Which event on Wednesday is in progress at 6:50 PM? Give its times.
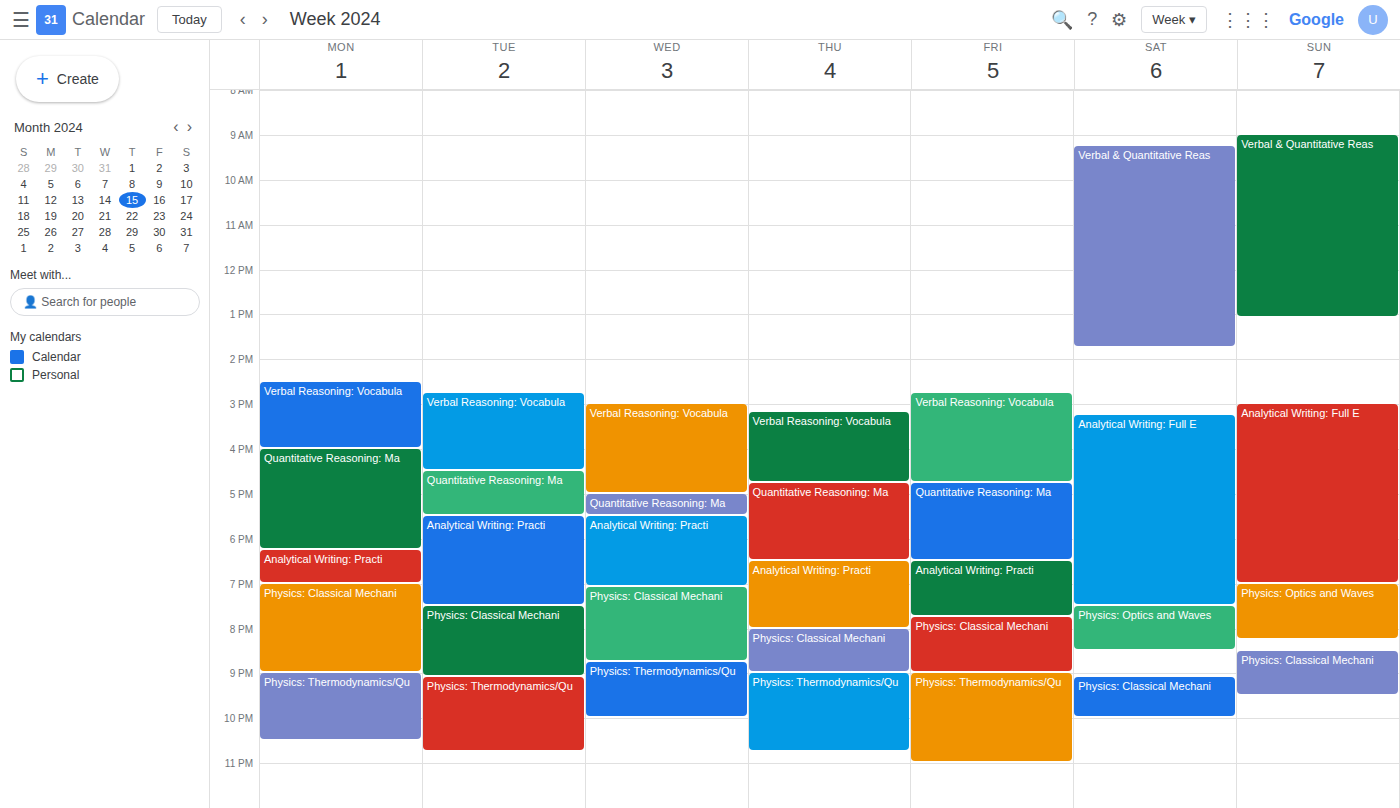
"Analytical Writing: Practi", 5:30 PM to 7:05 PM